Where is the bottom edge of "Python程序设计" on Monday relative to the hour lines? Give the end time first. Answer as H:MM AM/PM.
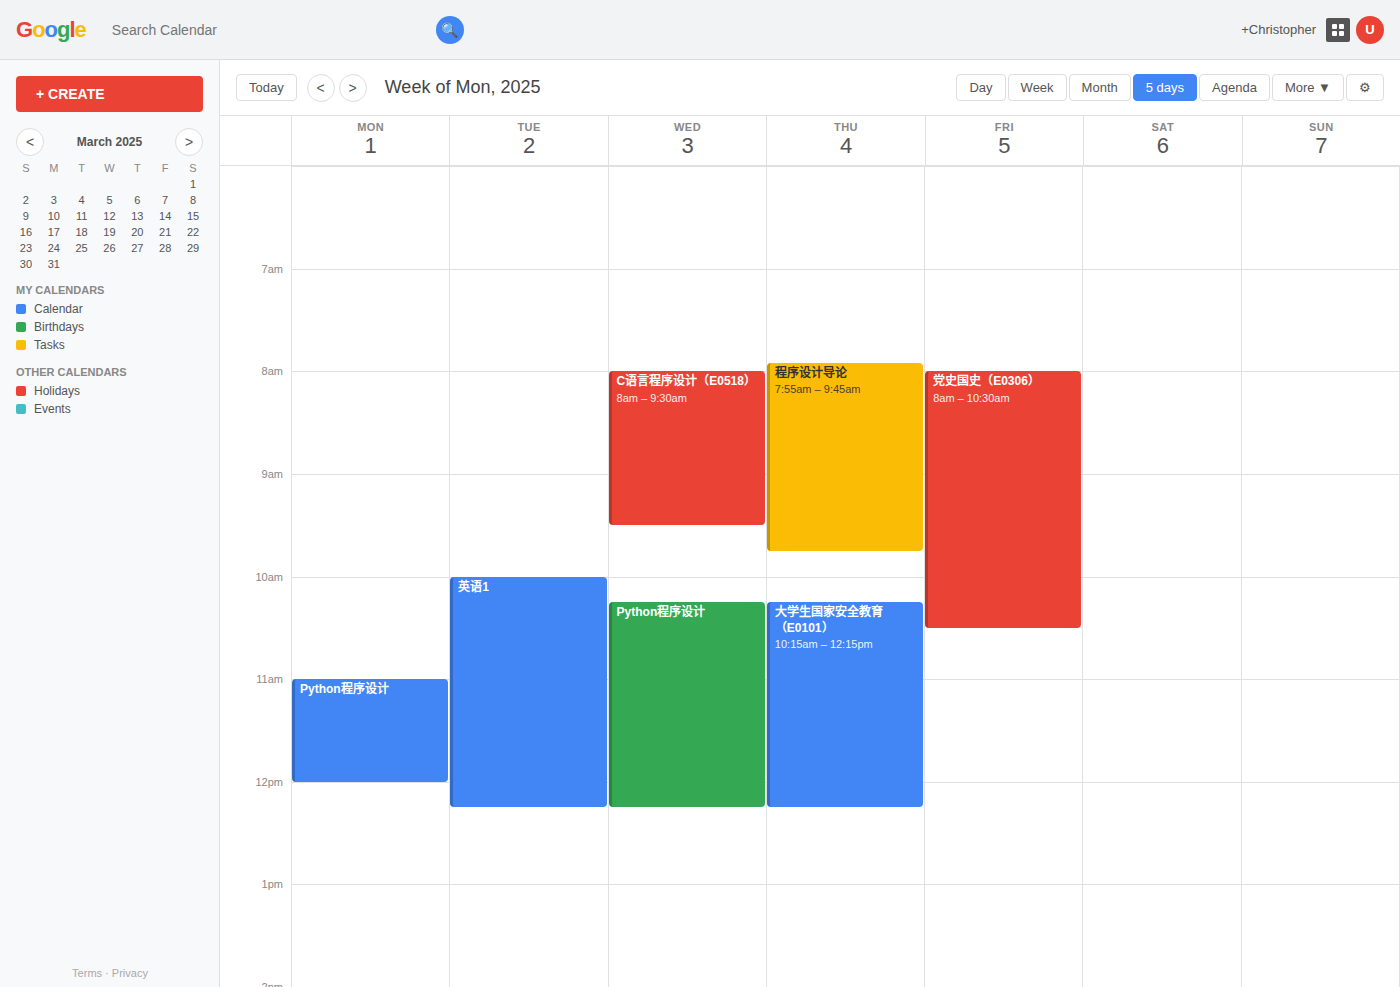
12:00 PM -- exactly on the 12 PM line.